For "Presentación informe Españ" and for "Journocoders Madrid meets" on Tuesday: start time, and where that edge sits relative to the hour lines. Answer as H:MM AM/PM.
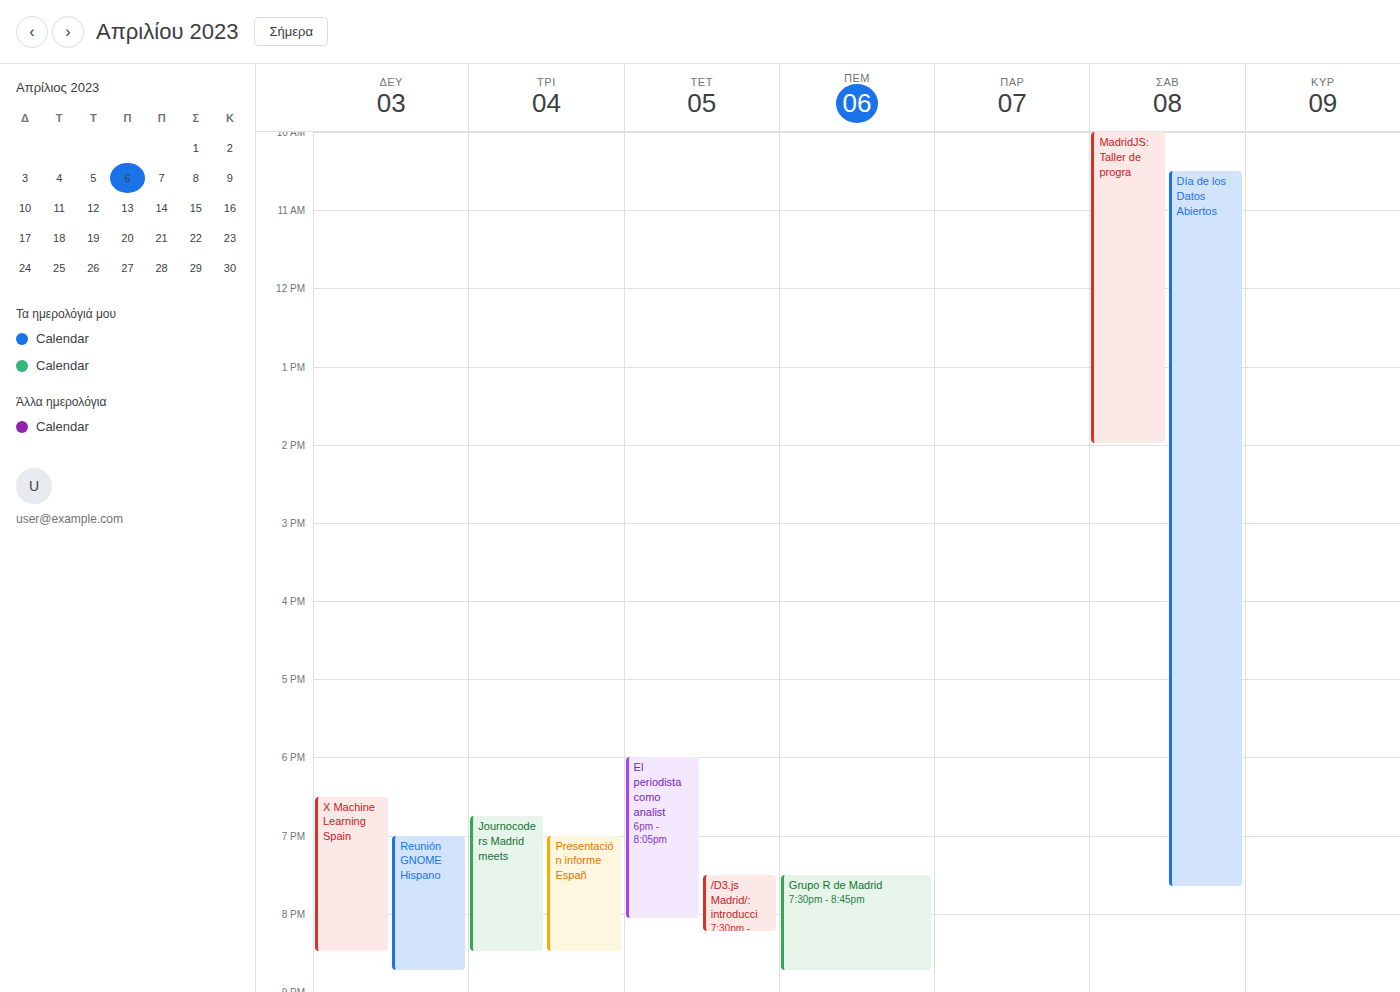
"Presentación informe Españ": 7:00 PM, exactly on the 7 PM line. "Journocoders Madrid meets": 6:45 PM, neither: three quarters of the way from the 6 PM line to the 7 PM line.